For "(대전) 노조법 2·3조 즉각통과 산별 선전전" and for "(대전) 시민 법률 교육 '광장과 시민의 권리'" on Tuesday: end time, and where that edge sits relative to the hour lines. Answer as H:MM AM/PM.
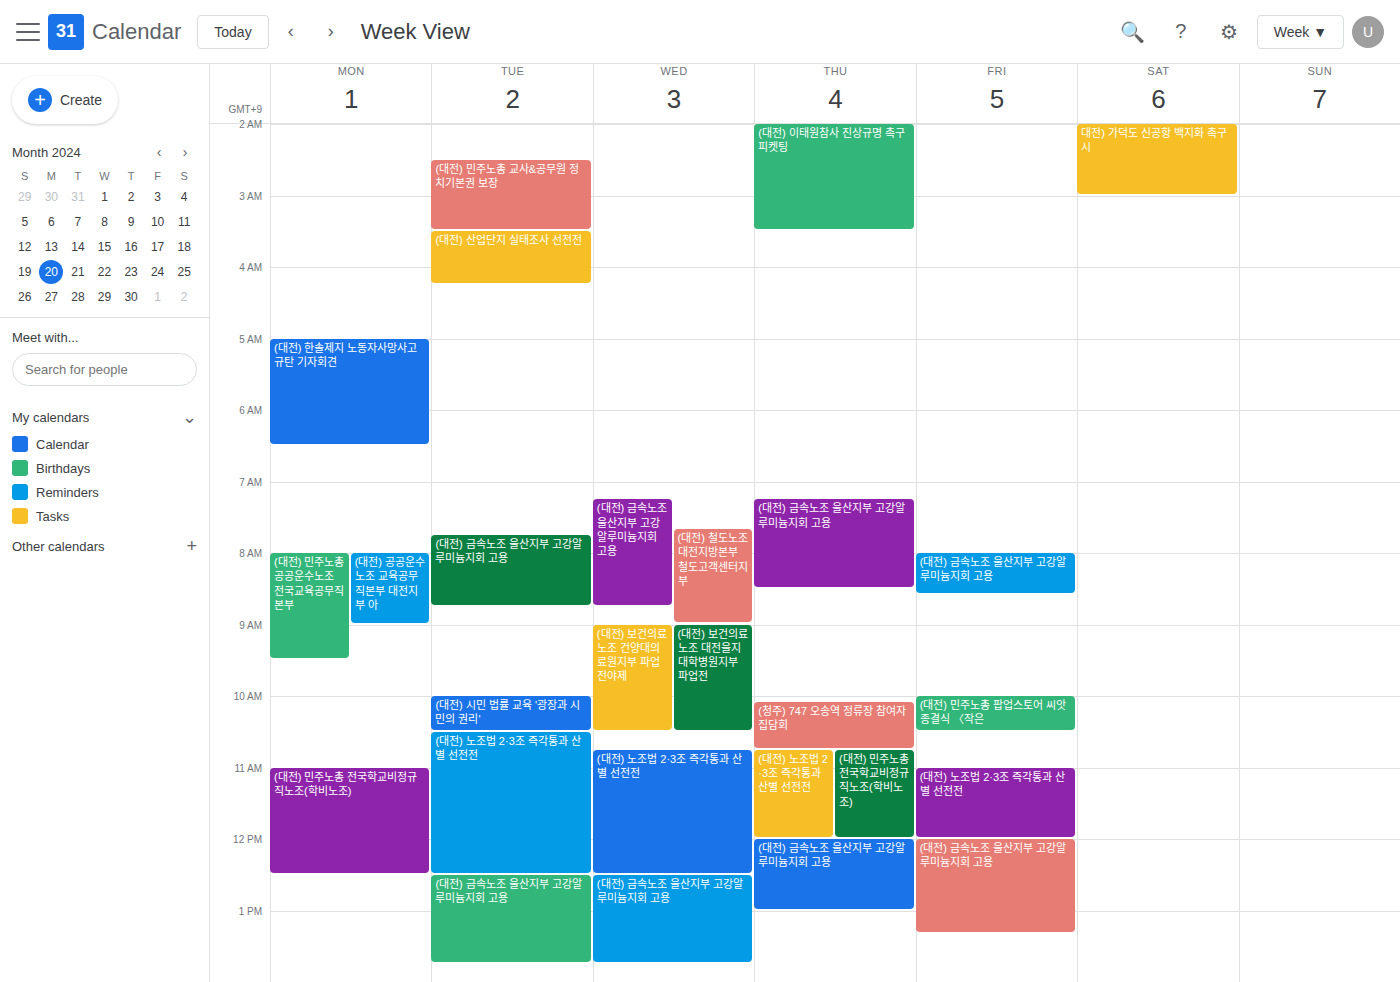
"(대전) 노조법 2·3조 즉각통과 산별 선전전": 12:30 PM, halfway between the 12 PM and 1 PM lines. "(대전) 시민 법률 교육 '광장과 시민의 권리'": 10:30 AM, halfway between the 10 AM and 11 AM lines.